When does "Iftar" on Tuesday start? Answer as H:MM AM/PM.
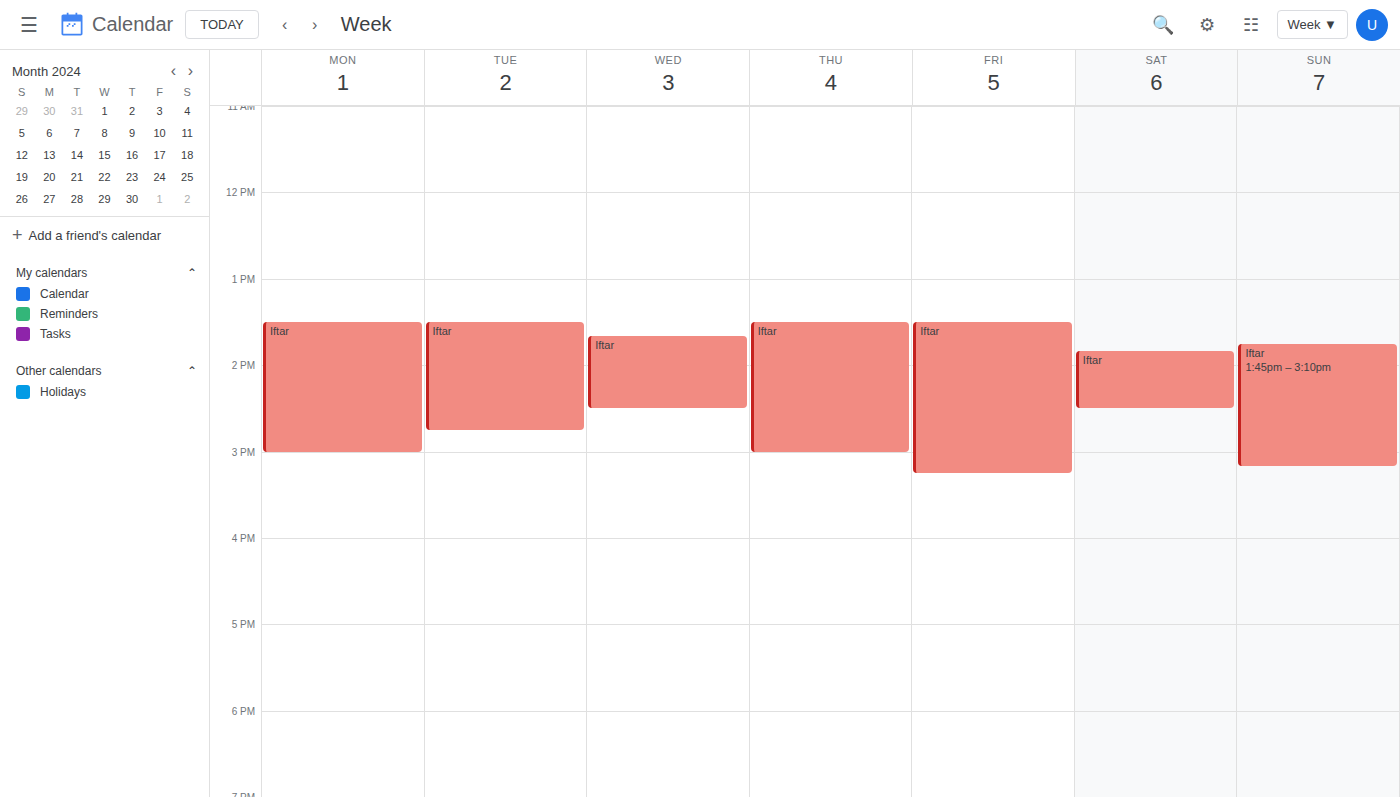
1:30 PM